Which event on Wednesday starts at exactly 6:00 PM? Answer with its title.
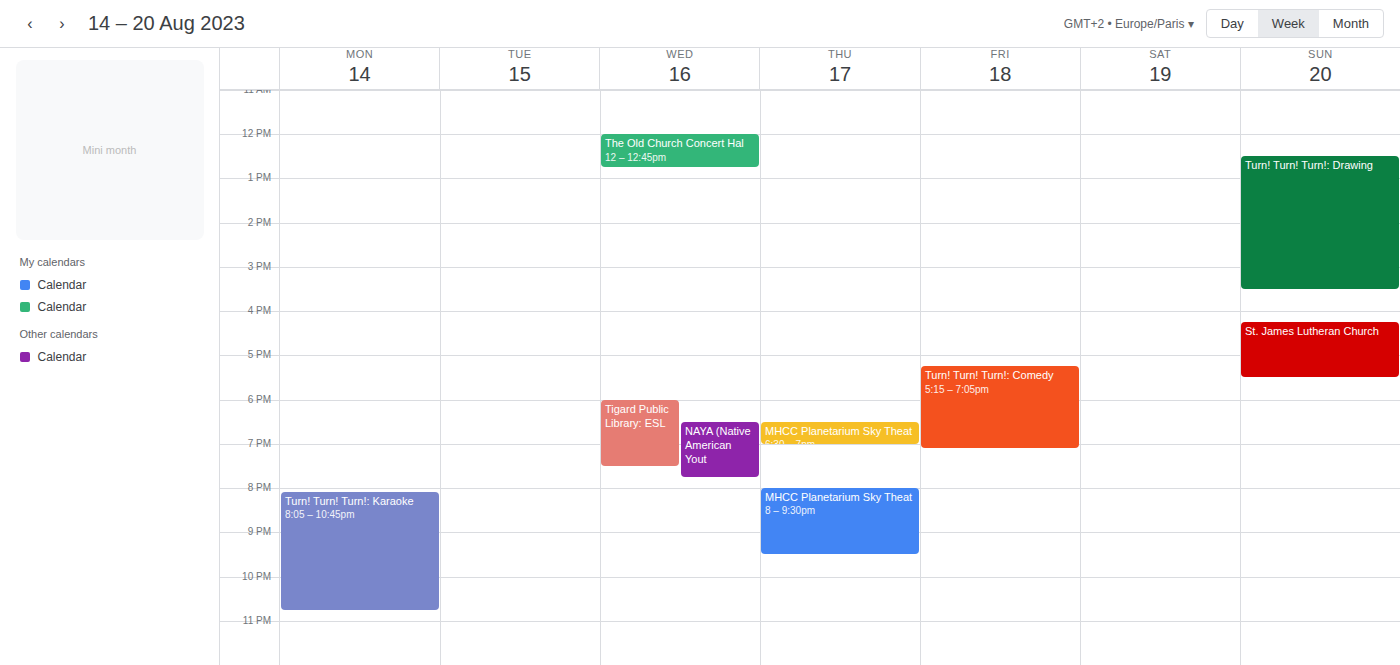
"Tigard Public Library: ESL"